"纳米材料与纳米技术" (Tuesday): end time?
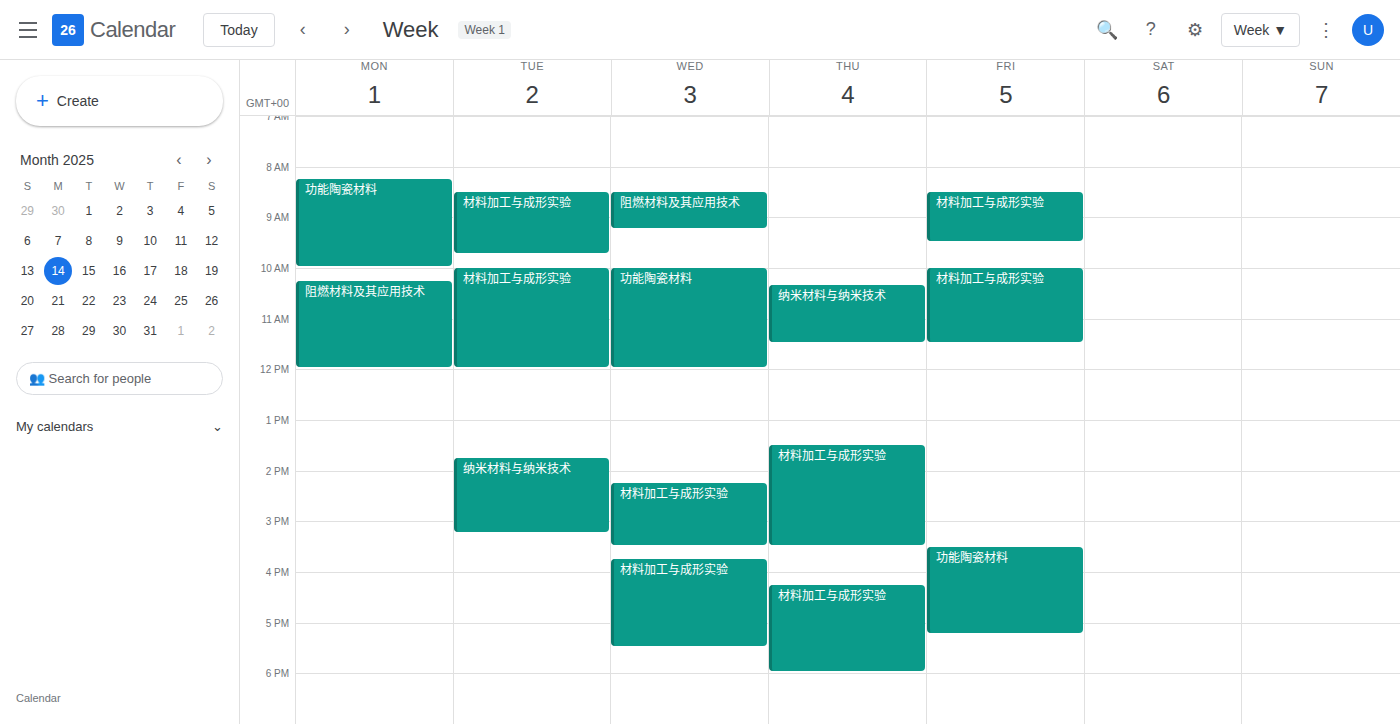
3:15 PM